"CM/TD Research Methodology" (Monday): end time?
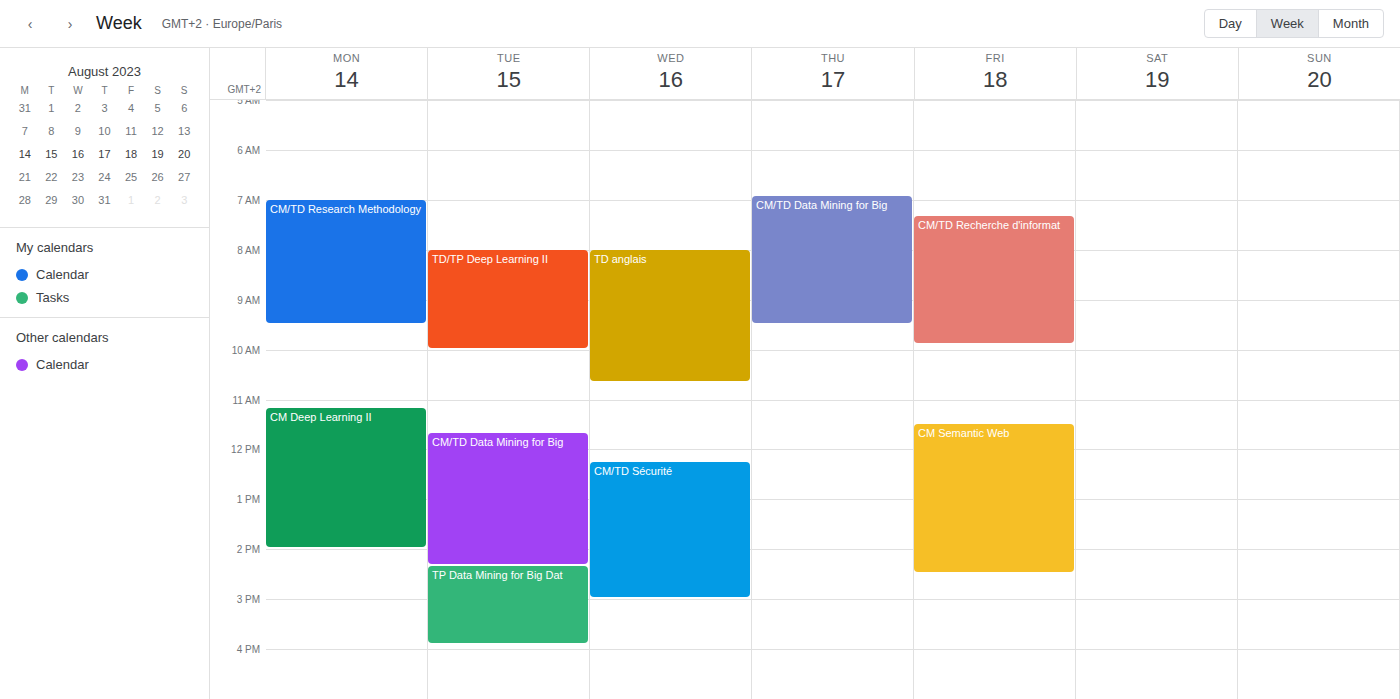
9:30 AM